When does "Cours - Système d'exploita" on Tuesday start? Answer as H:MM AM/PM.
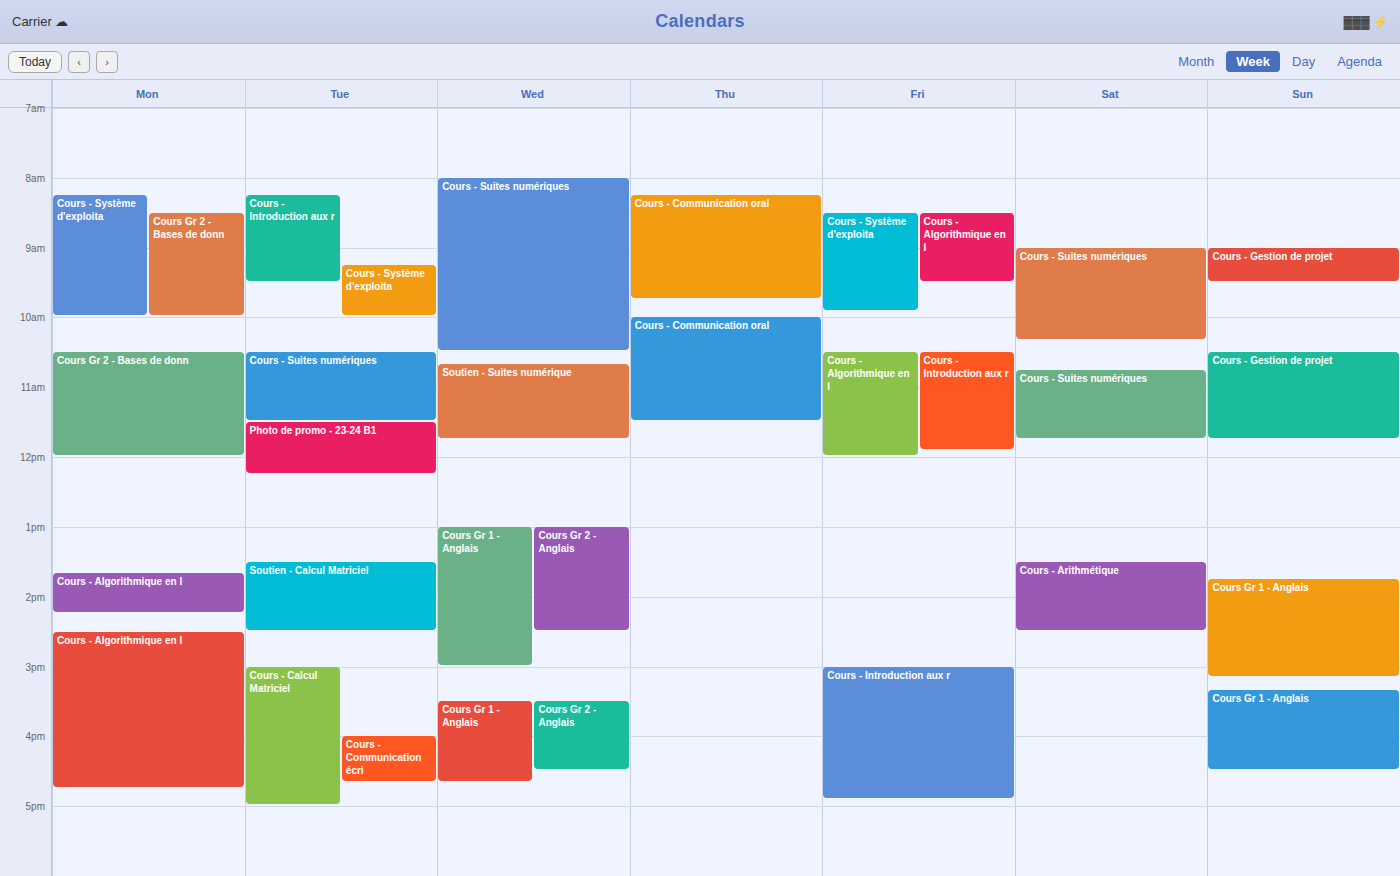
9:15 AM